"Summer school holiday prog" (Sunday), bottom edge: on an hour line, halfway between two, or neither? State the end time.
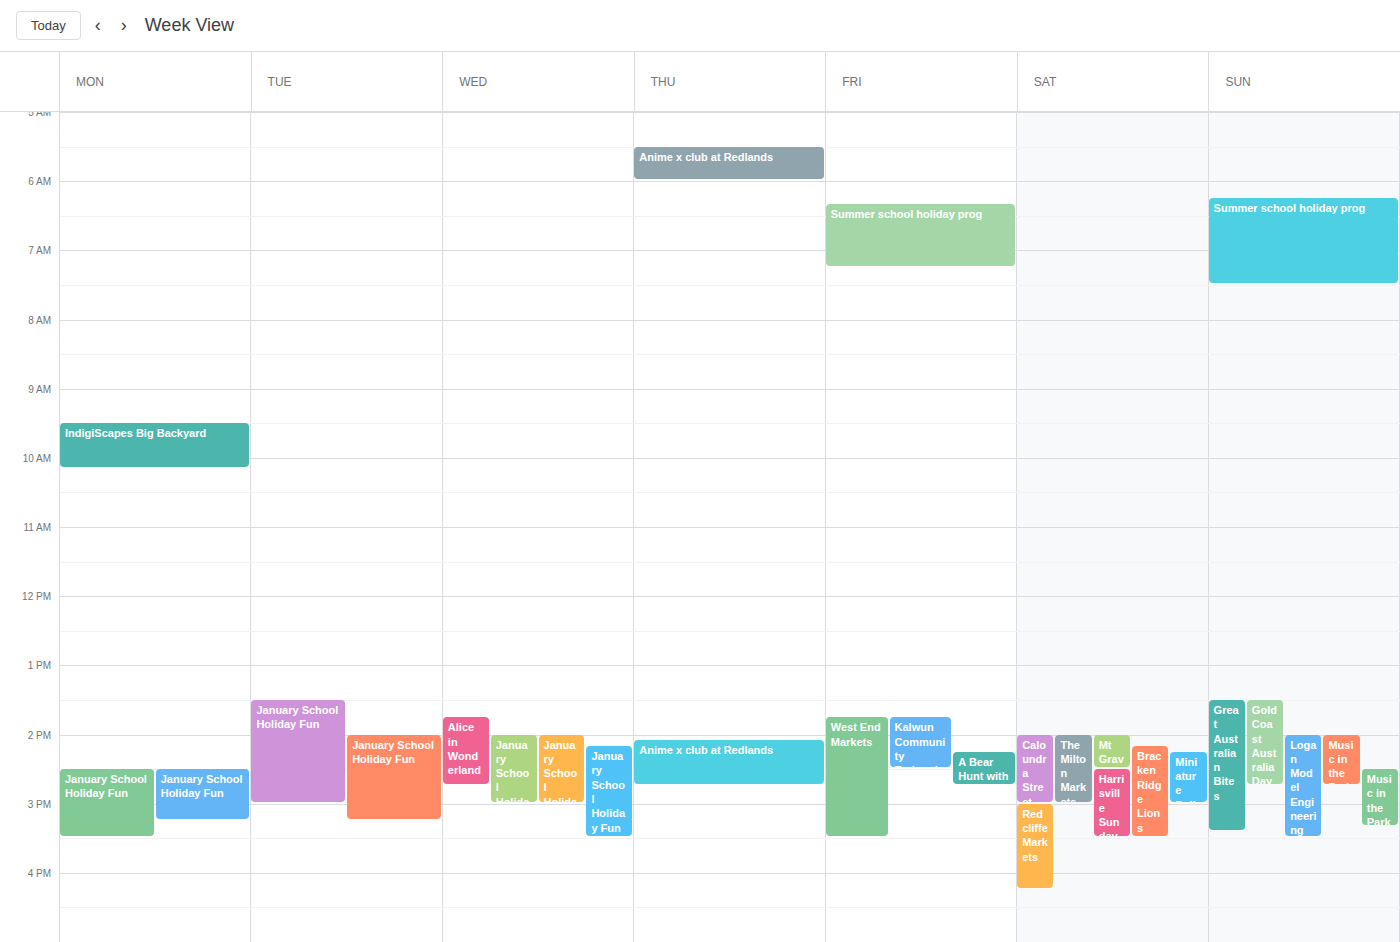
7:30 AM -- halfway between the 7 AM and 8 AM lines.